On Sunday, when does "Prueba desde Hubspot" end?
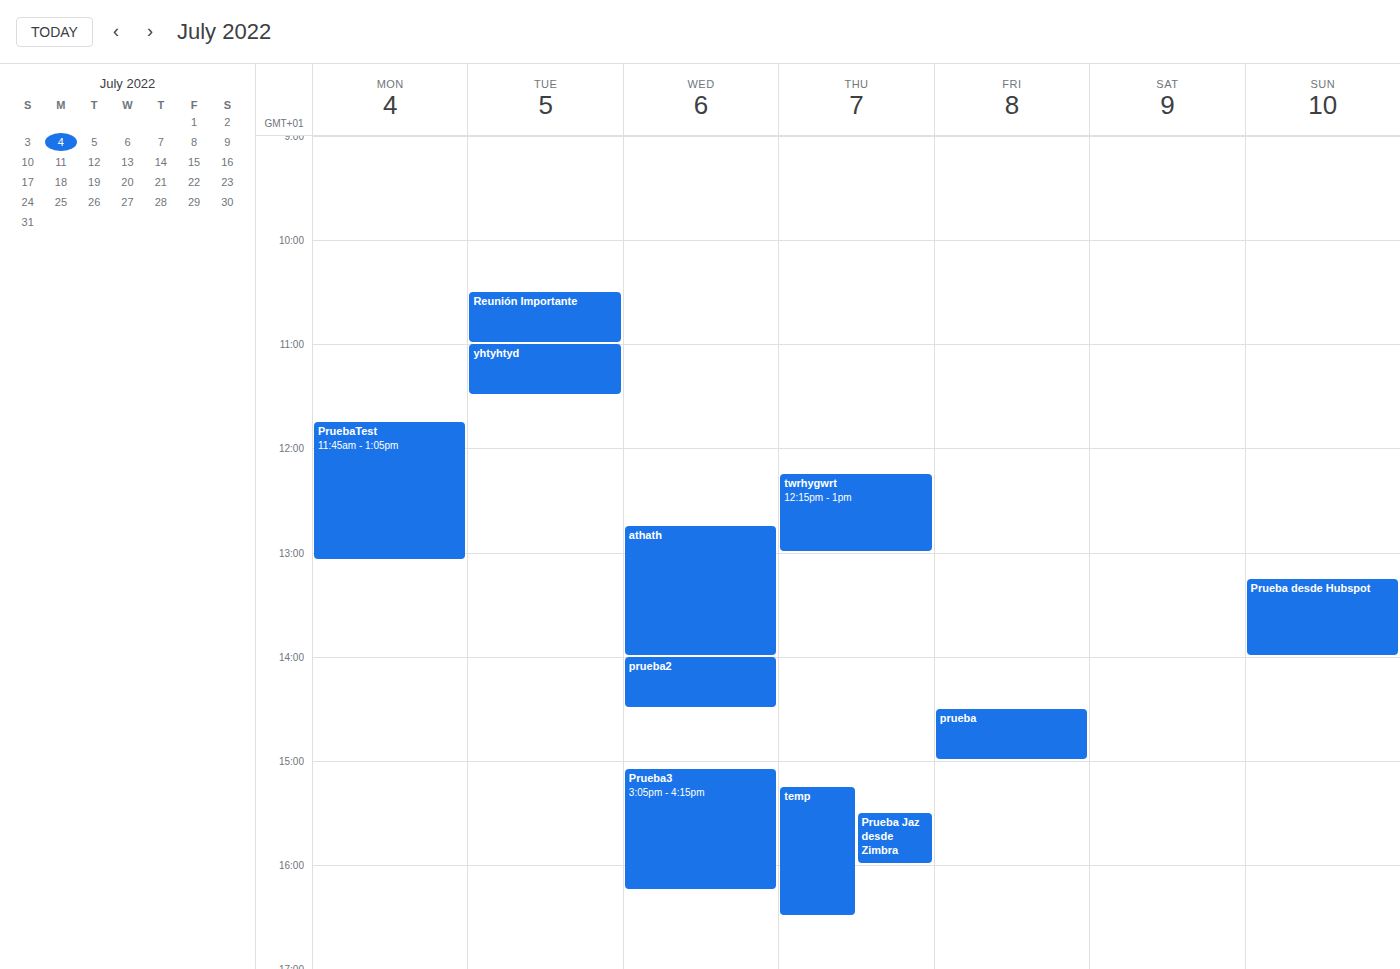
2:00 PM